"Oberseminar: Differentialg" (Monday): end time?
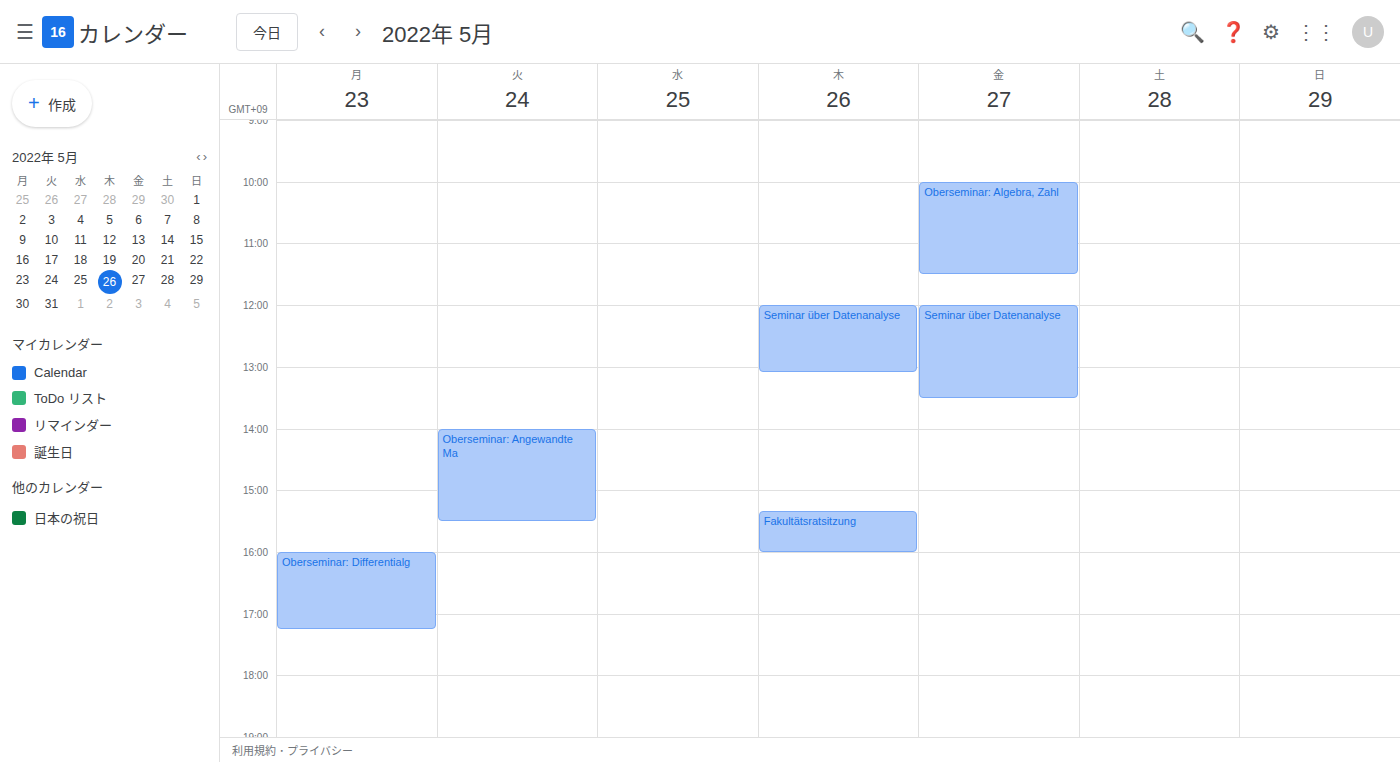
5:15 PM